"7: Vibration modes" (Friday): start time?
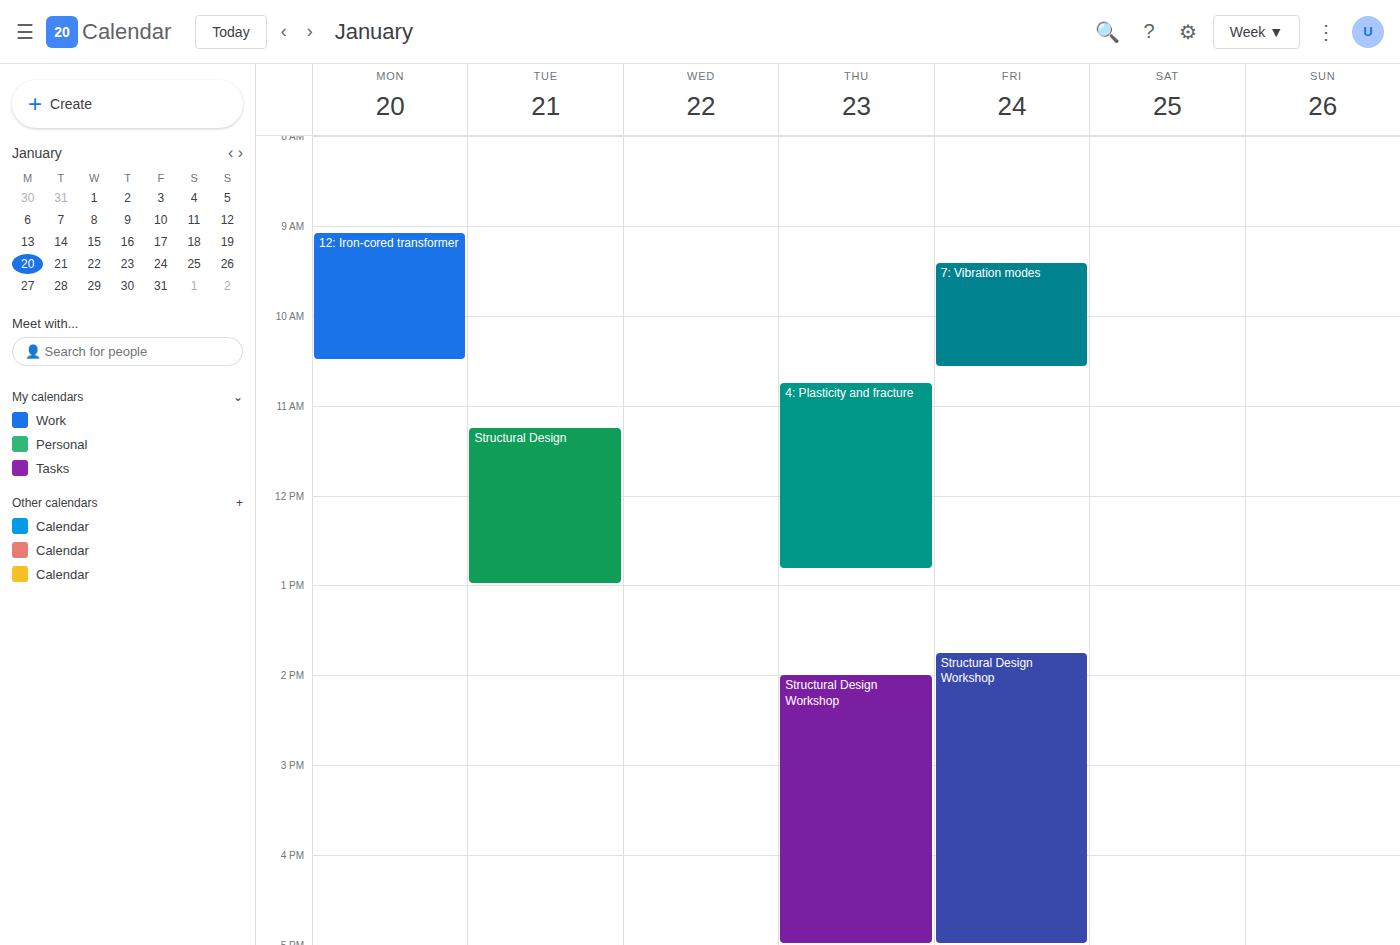
09:25